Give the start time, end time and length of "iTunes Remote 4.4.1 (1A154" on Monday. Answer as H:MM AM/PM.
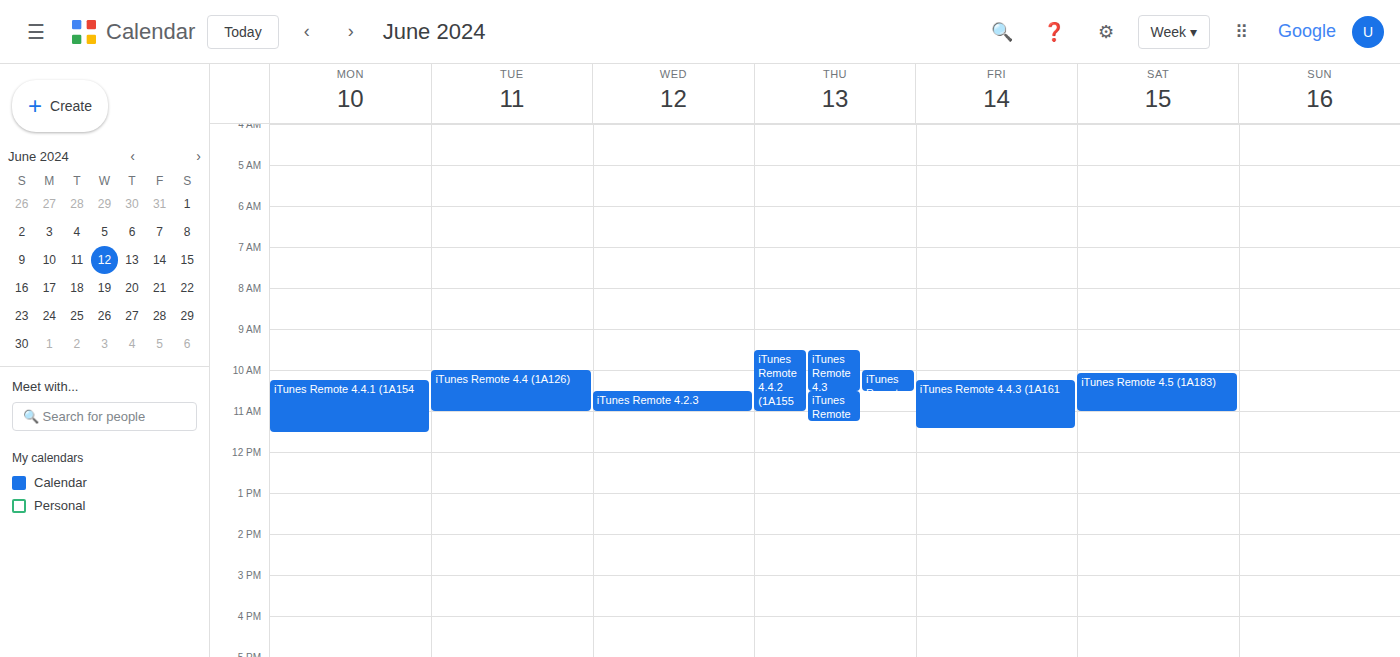
10:15 AM to 11:30 AM, 1 hour 15 minutes